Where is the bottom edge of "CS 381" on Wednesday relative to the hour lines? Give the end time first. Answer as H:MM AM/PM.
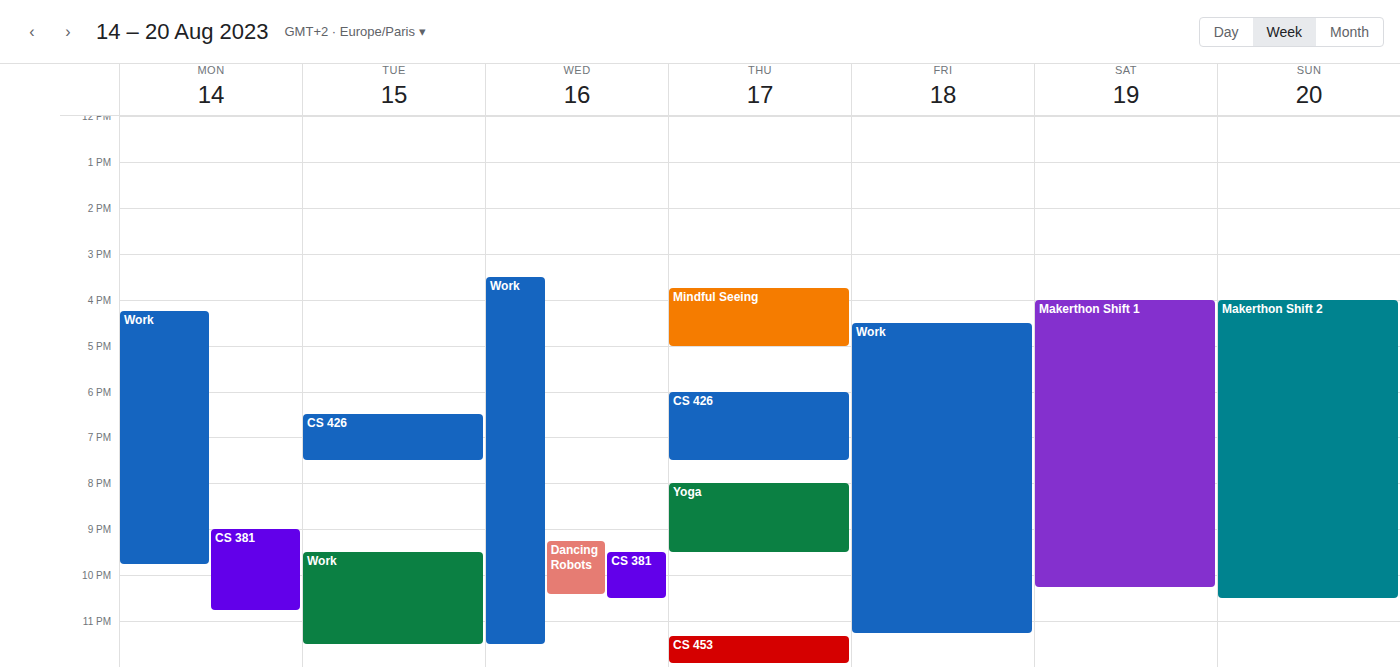
10:30 PM -- halfway between the 10 PM and 11 PM lines.